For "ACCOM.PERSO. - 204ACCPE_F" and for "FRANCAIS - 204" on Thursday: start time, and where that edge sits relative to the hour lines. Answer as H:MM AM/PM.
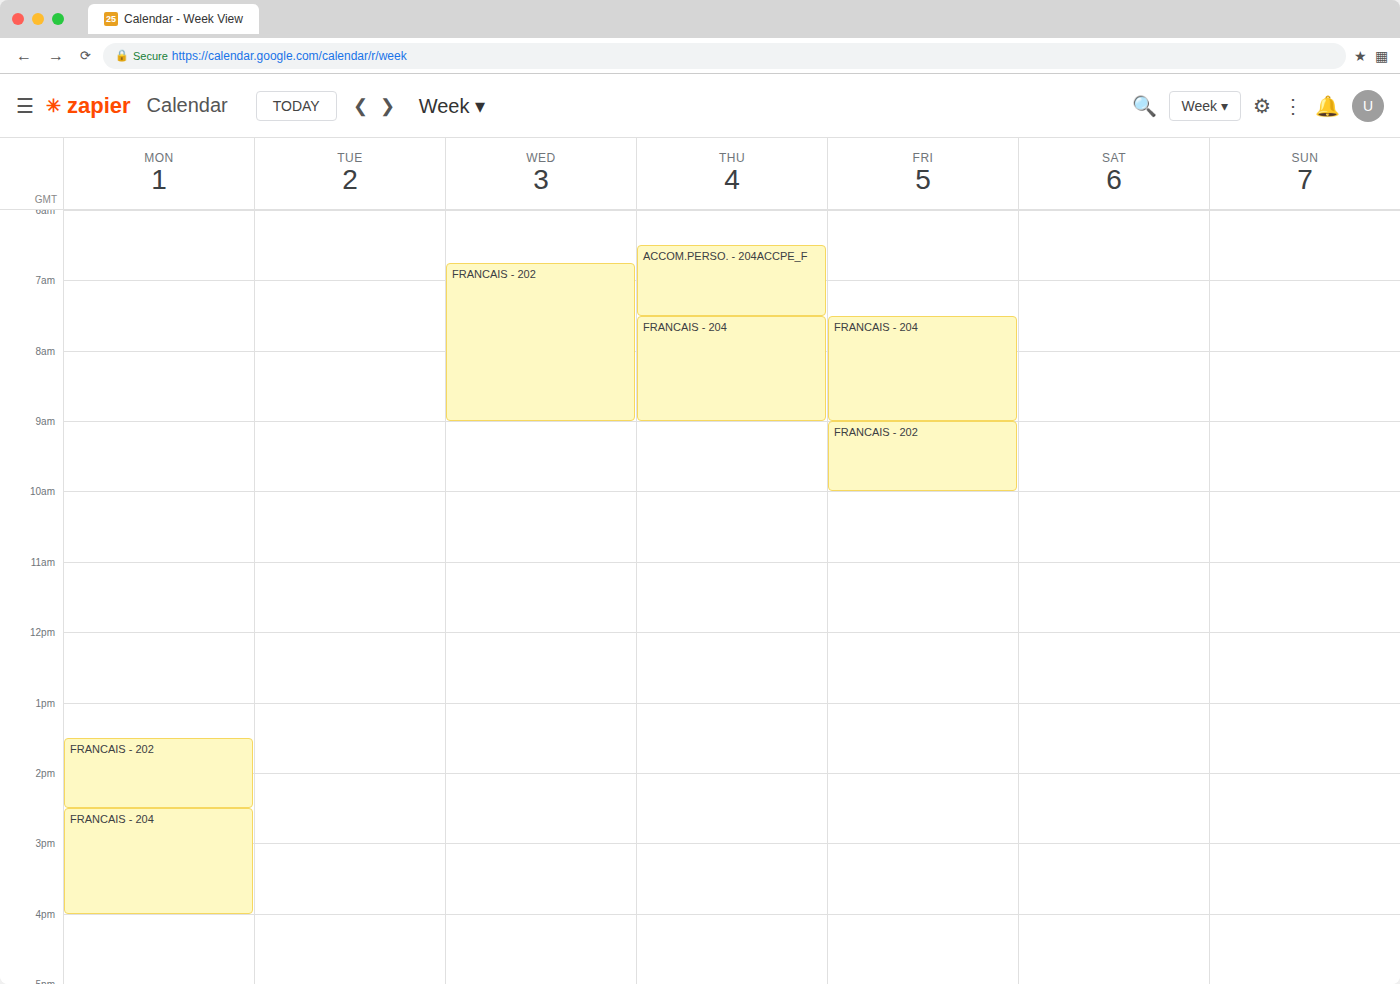
"ACCOM.PERSO. - 204ACCPE_F": 6:30 AM, halfway between the 6 AM and 7 AM lines. "FRANCAIS - 204": 7:30 AM, halfway between the 7 AM and 8 AM lines.